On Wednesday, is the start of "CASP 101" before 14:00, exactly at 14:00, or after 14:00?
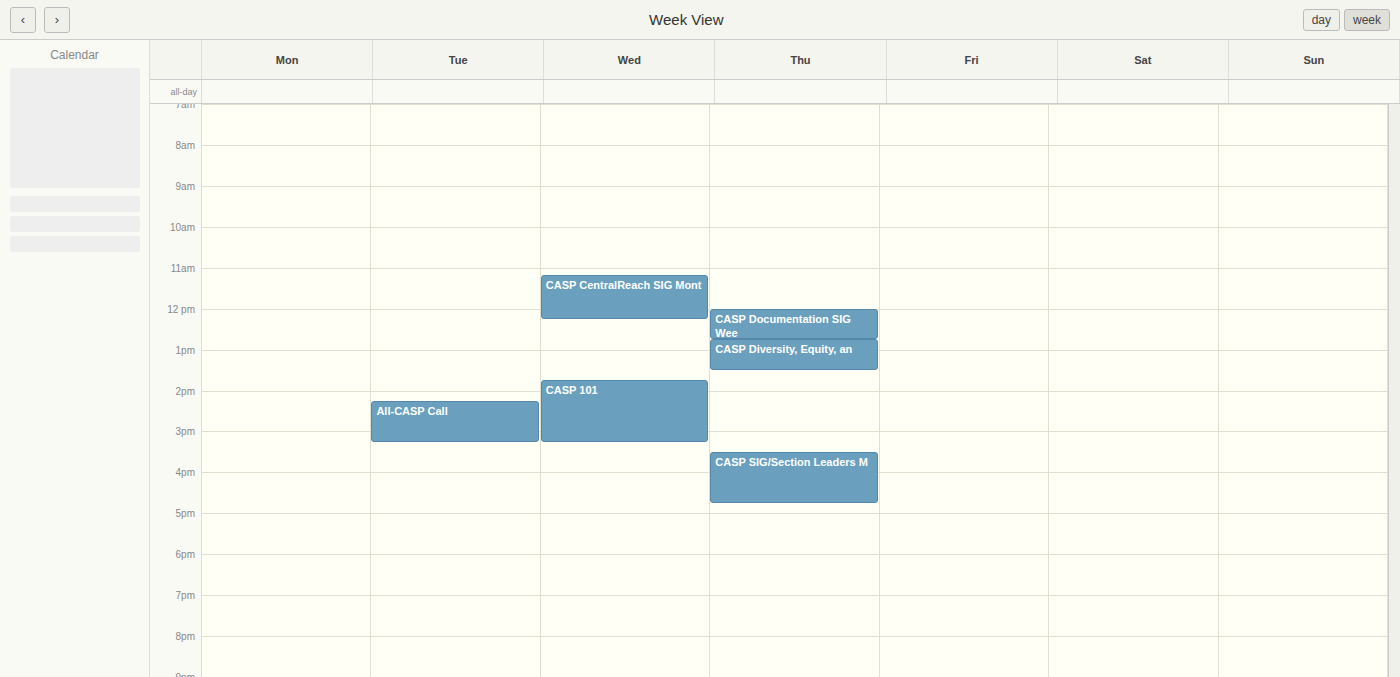
13:45 -- before 14:00, 15 minutes above the 14:00 line.